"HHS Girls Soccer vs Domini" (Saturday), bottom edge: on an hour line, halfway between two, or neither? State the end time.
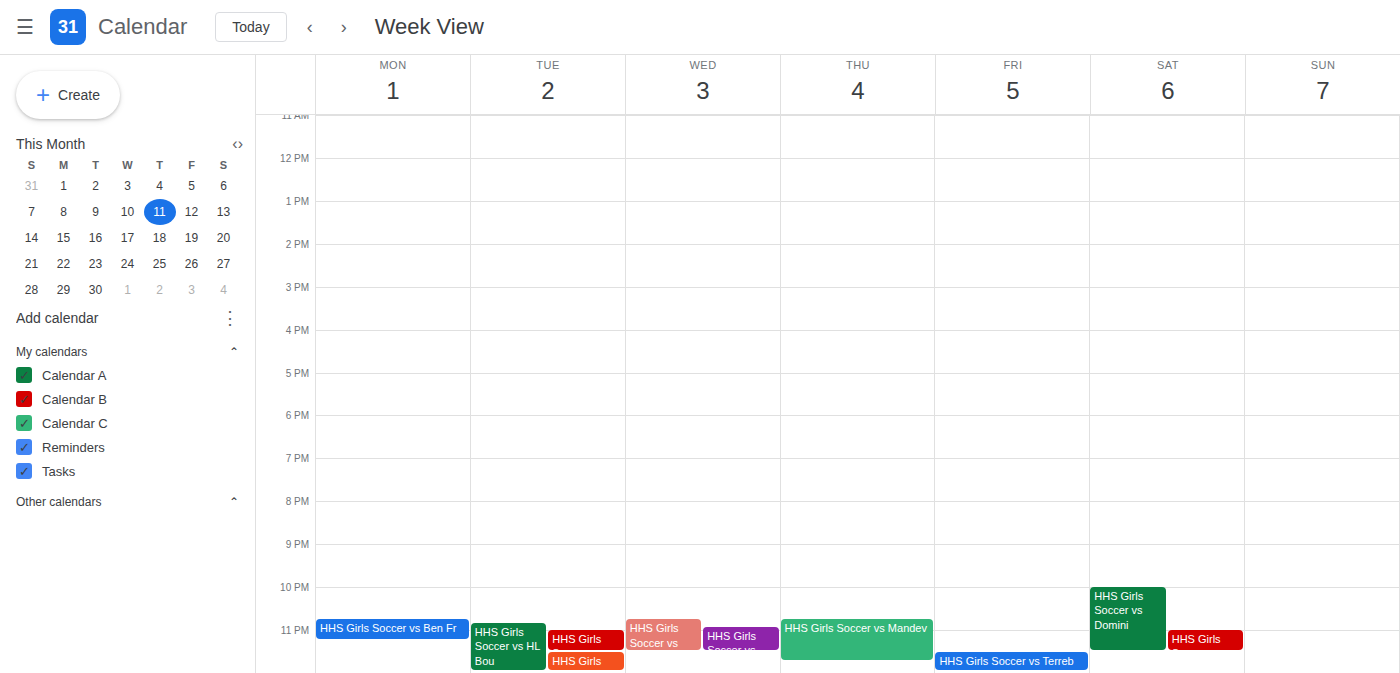
11:30 PM -- halfway between the 11 PM and 12 AM lines.